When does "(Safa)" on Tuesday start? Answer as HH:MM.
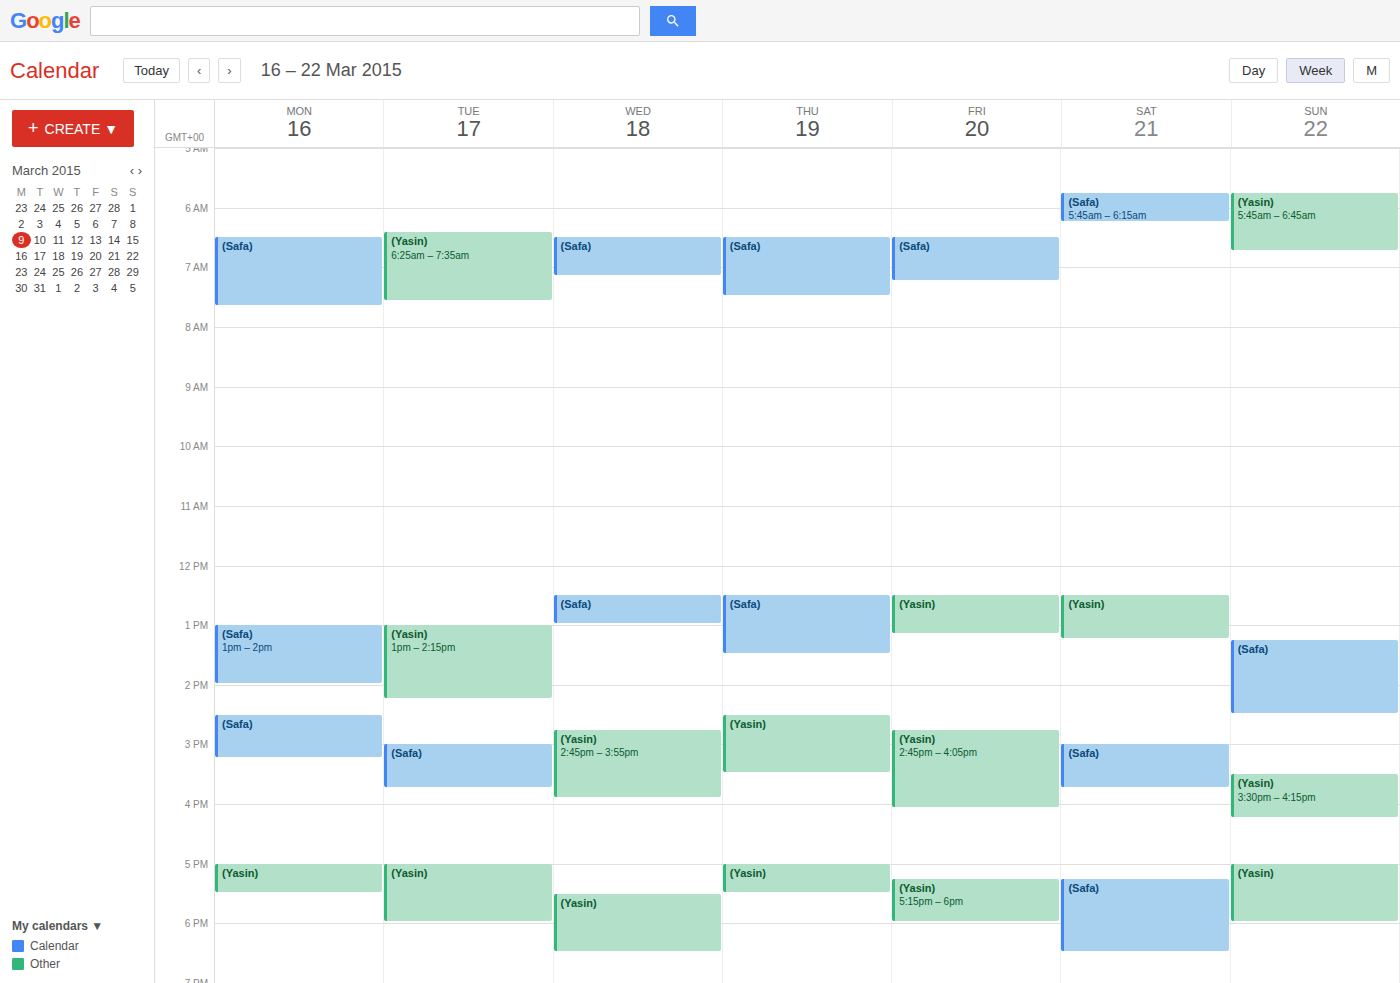
15:00